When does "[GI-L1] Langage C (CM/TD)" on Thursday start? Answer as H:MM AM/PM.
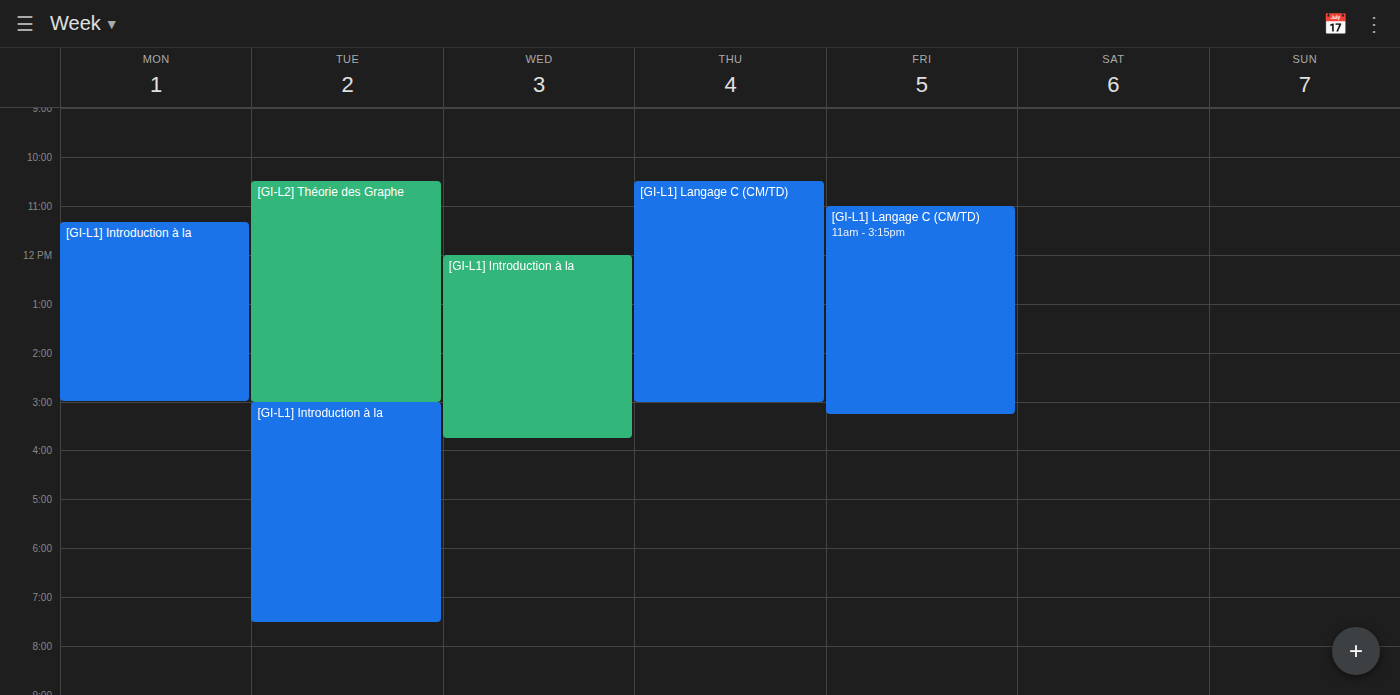
10:30 AM